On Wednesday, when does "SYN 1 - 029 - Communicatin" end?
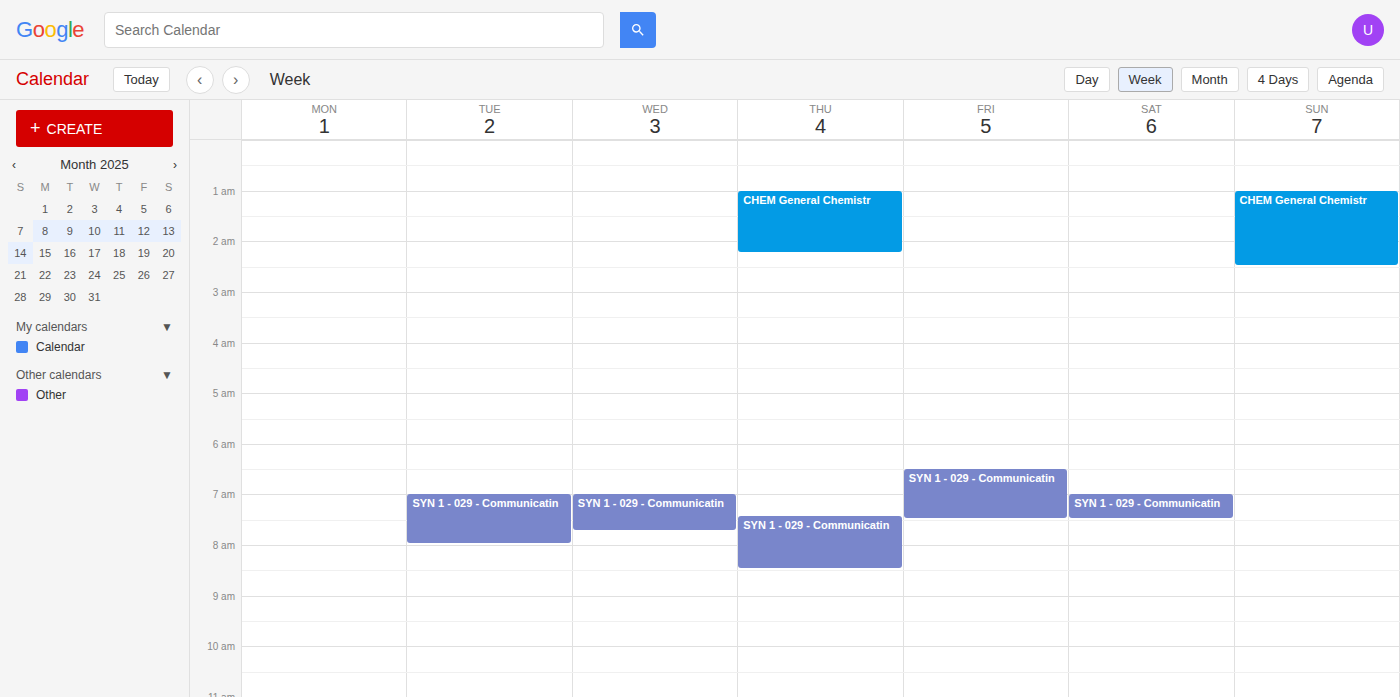
7:45 AM